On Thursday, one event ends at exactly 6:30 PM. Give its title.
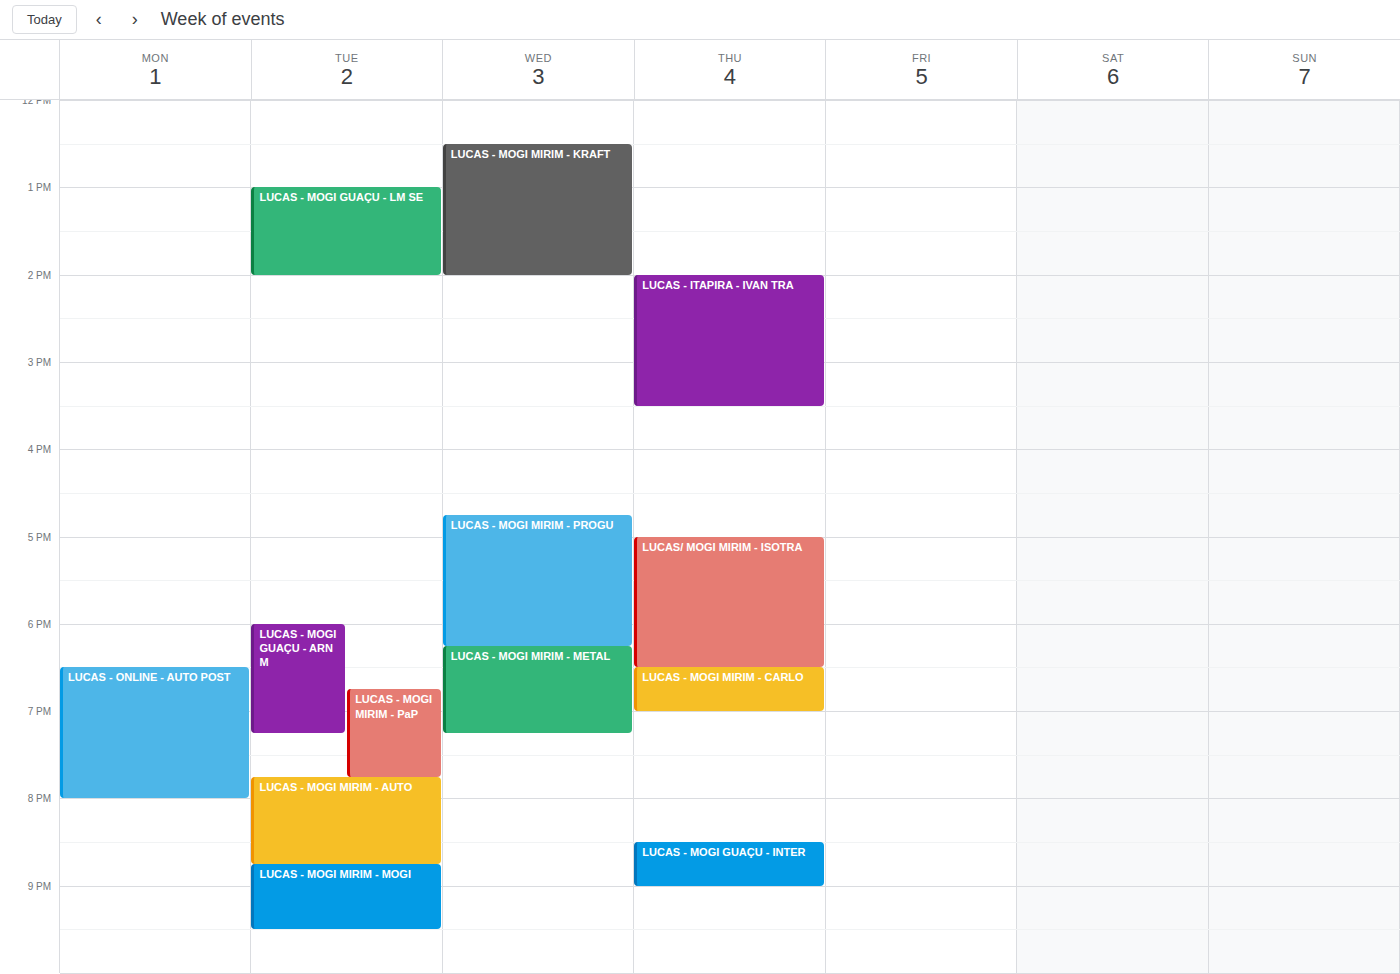
"LUCAS/ MOGI MIRIM - ISOTRA"